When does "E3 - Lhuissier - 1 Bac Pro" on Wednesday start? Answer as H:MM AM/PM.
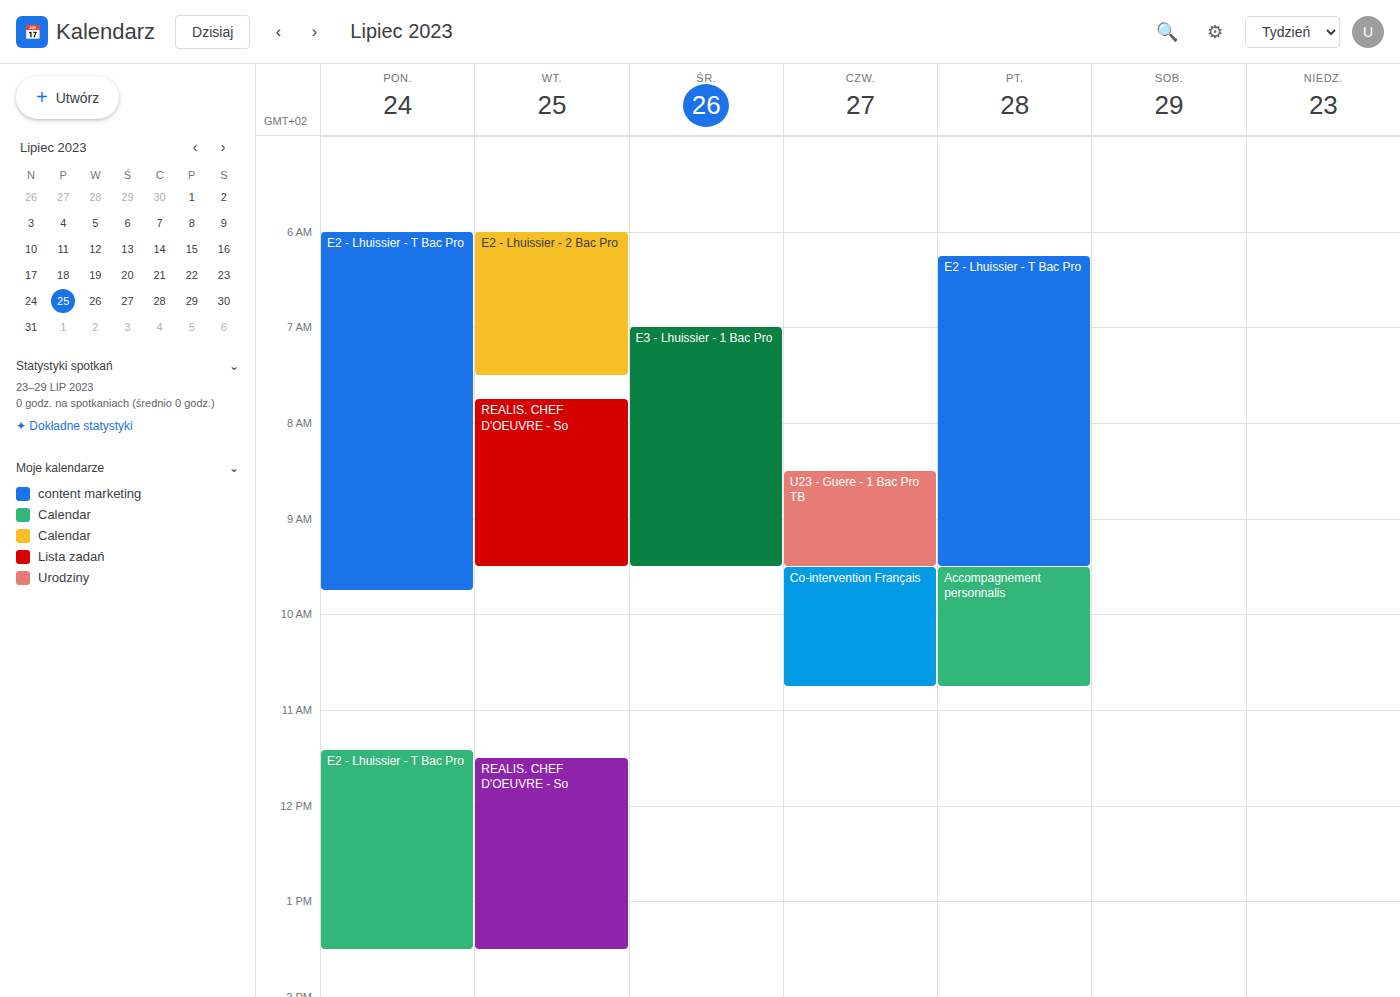
7:00 AM